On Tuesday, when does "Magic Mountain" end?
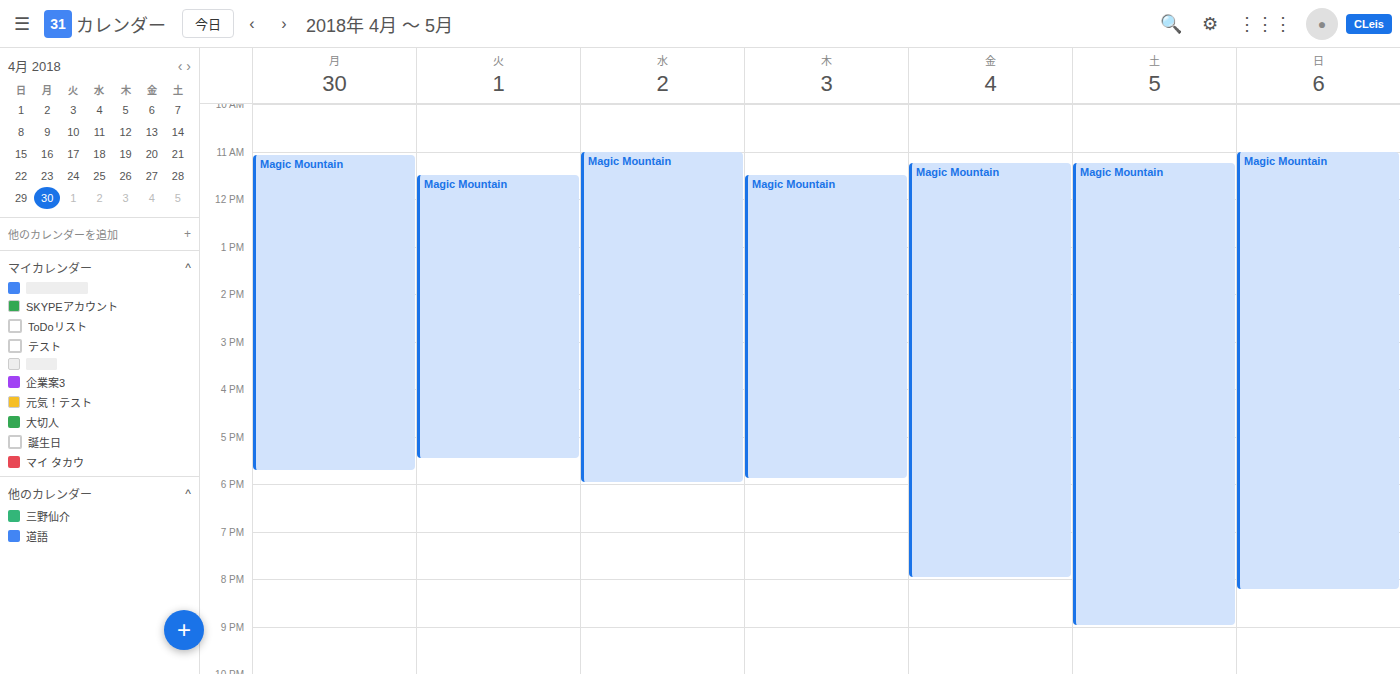
5:30 PM